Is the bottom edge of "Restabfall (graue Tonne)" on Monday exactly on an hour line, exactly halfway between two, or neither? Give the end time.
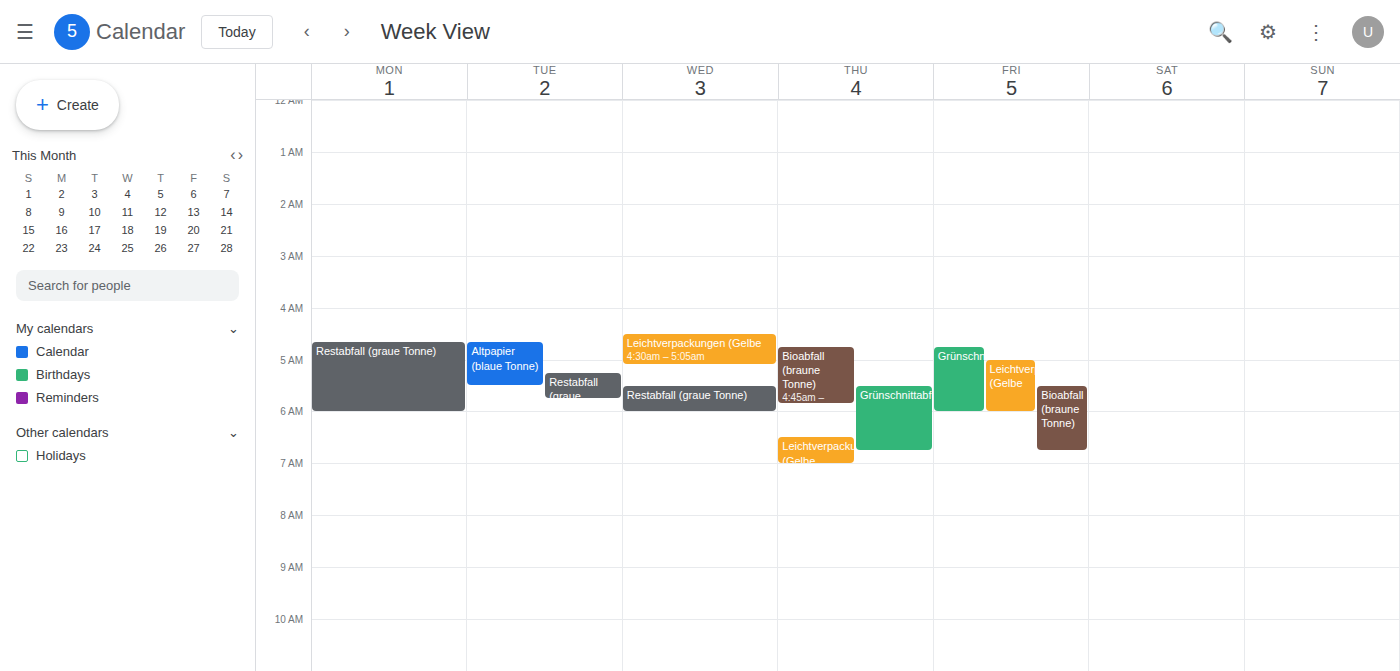
6:00 AM -- exactly on the 6 AM line.